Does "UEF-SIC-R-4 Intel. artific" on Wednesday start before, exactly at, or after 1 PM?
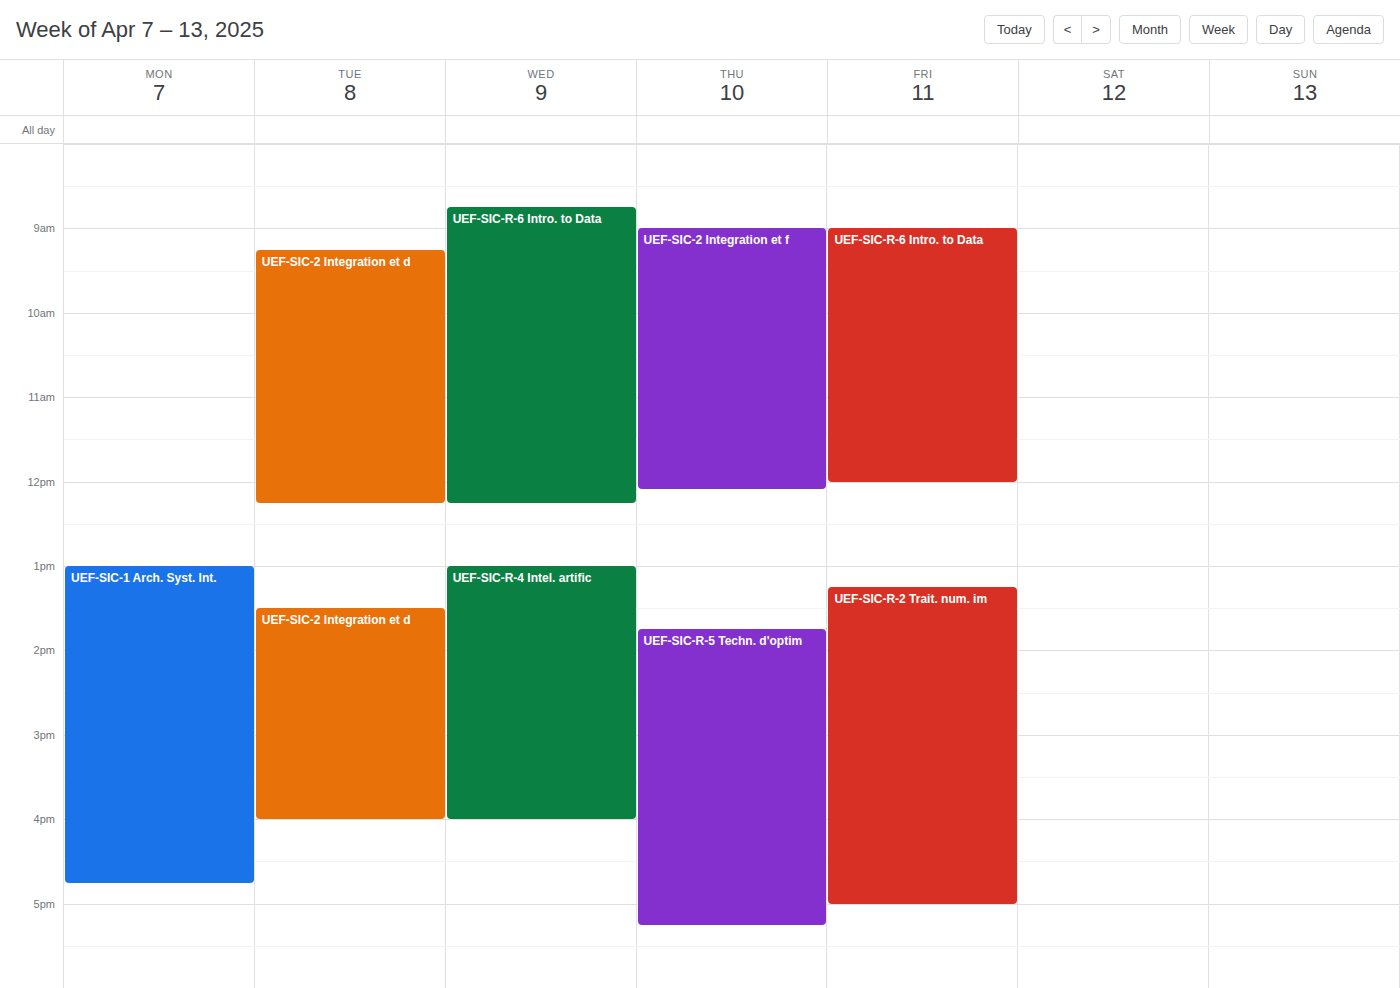
1:00 PM -- exactly at 1 PM, on the 1 PM line.